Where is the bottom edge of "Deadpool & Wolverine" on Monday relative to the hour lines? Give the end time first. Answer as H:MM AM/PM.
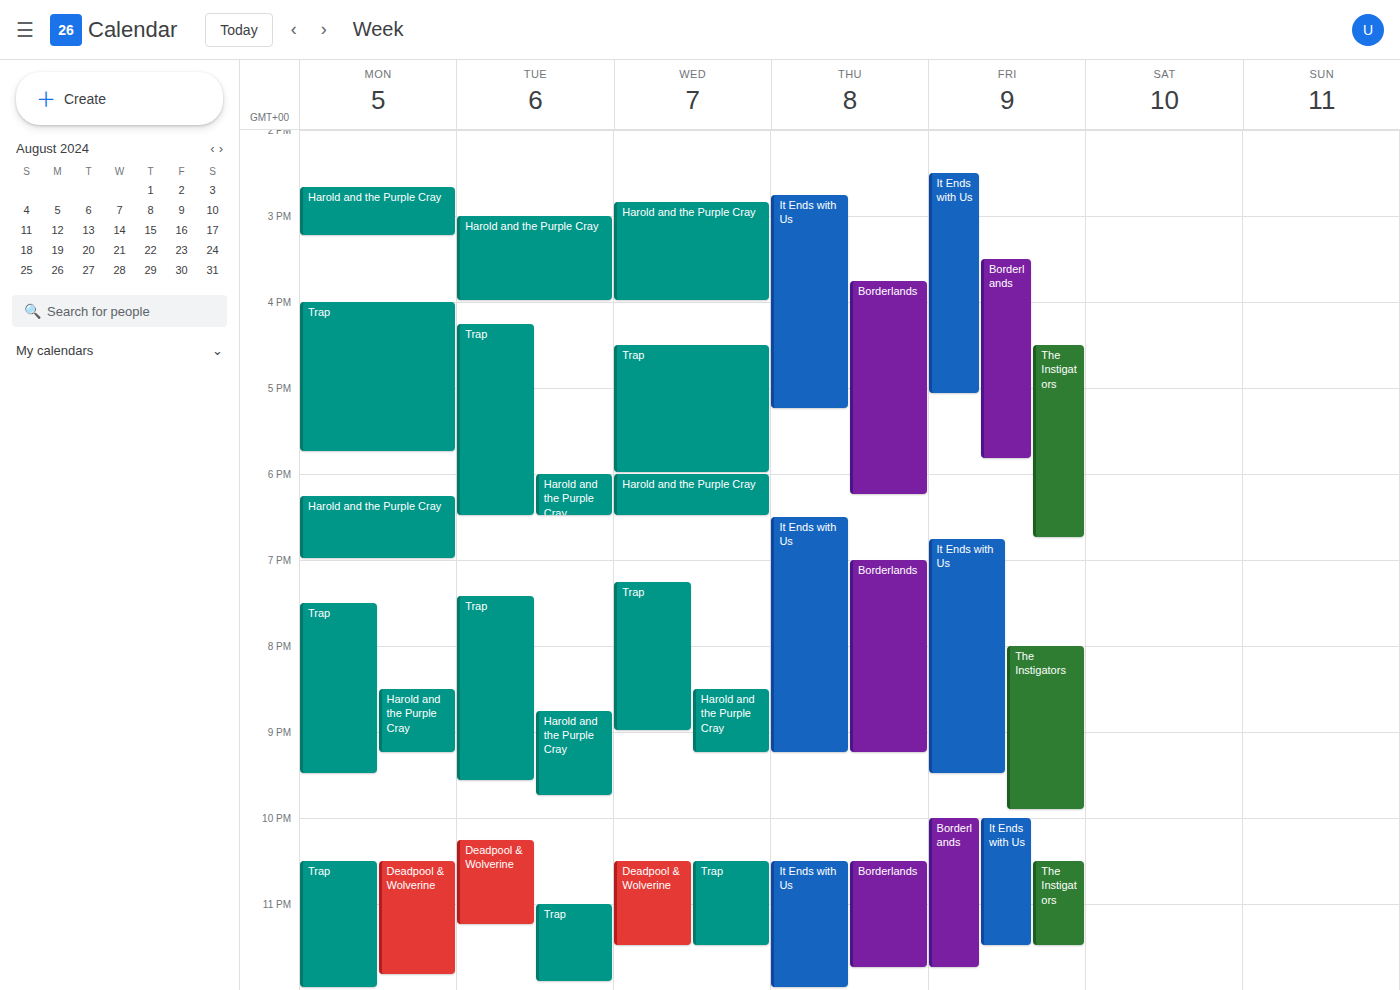
11:50 PM -- neither: 50 minutes below the 11 PM line and 10 minutes above the 12 AM line.